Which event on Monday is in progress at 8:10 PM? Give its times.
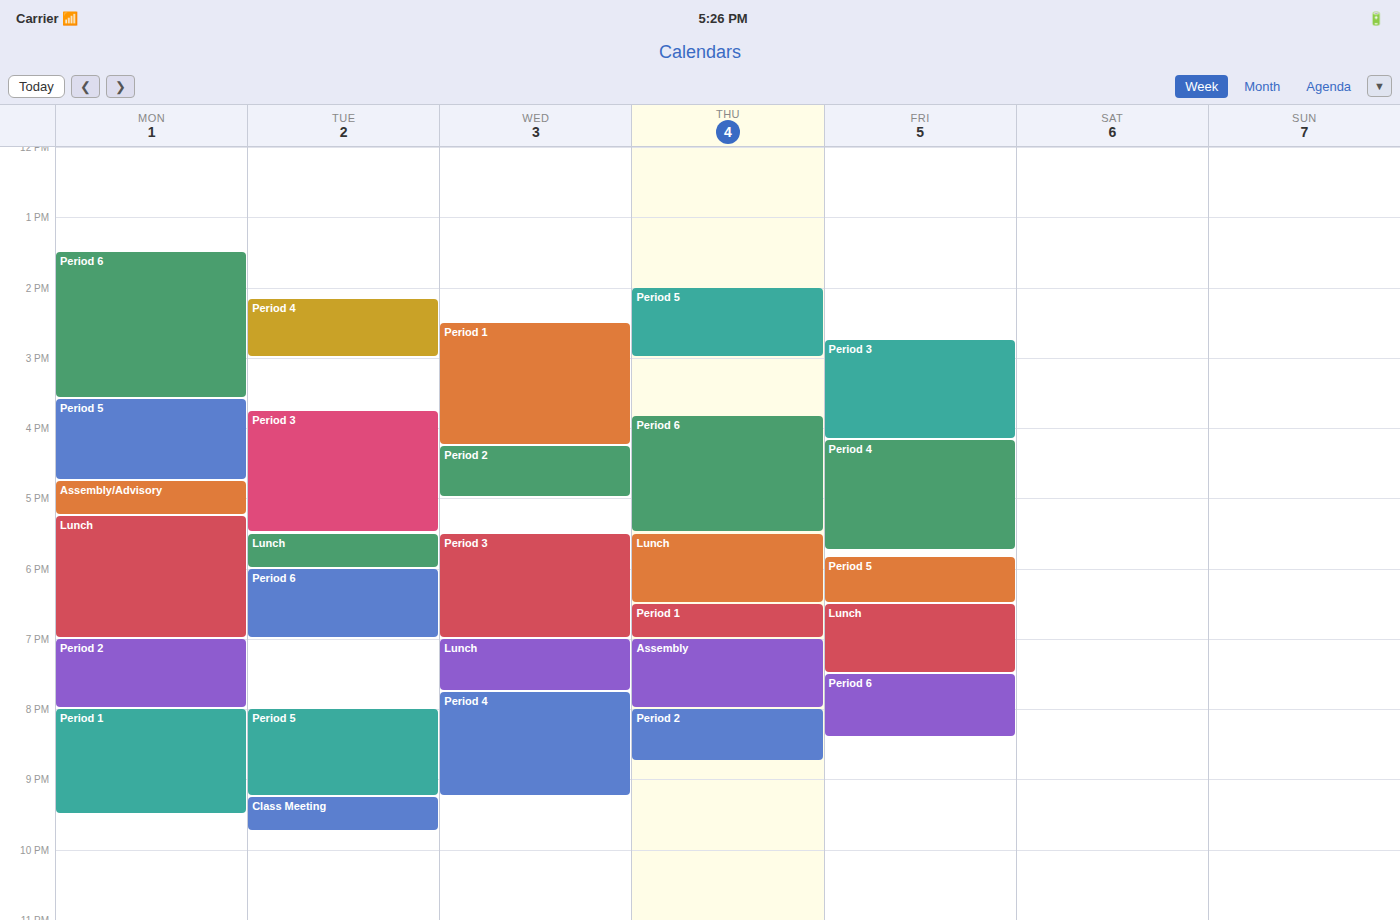
"Period 1", 8:00 PM to 9:30 PM